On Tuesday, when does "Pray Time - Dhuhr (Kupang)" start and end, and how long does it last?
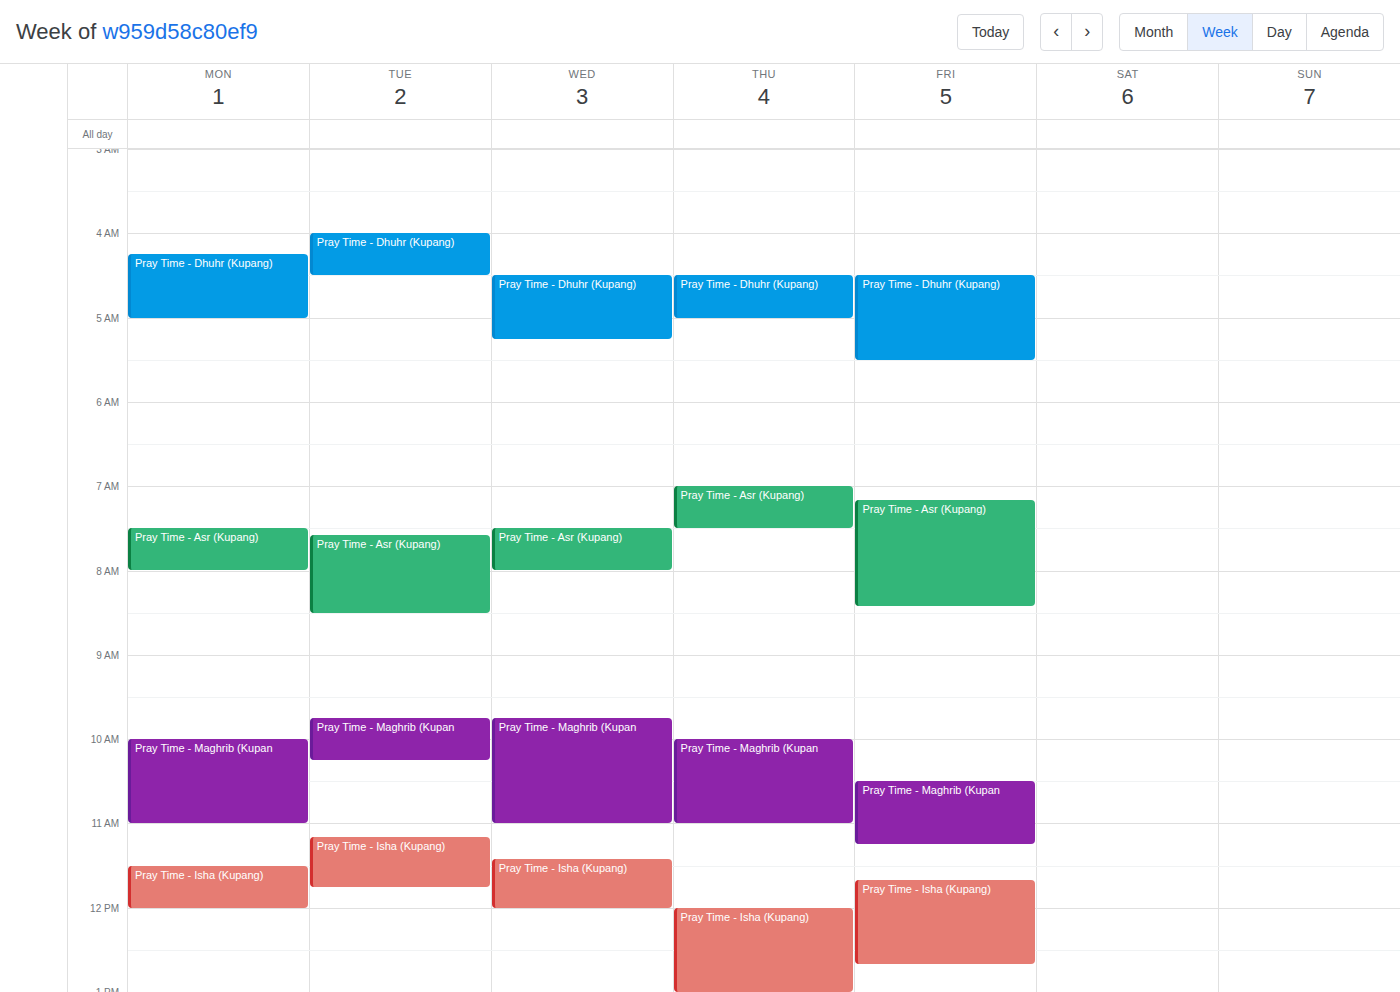
04:00 to 04:30, 30 minutes